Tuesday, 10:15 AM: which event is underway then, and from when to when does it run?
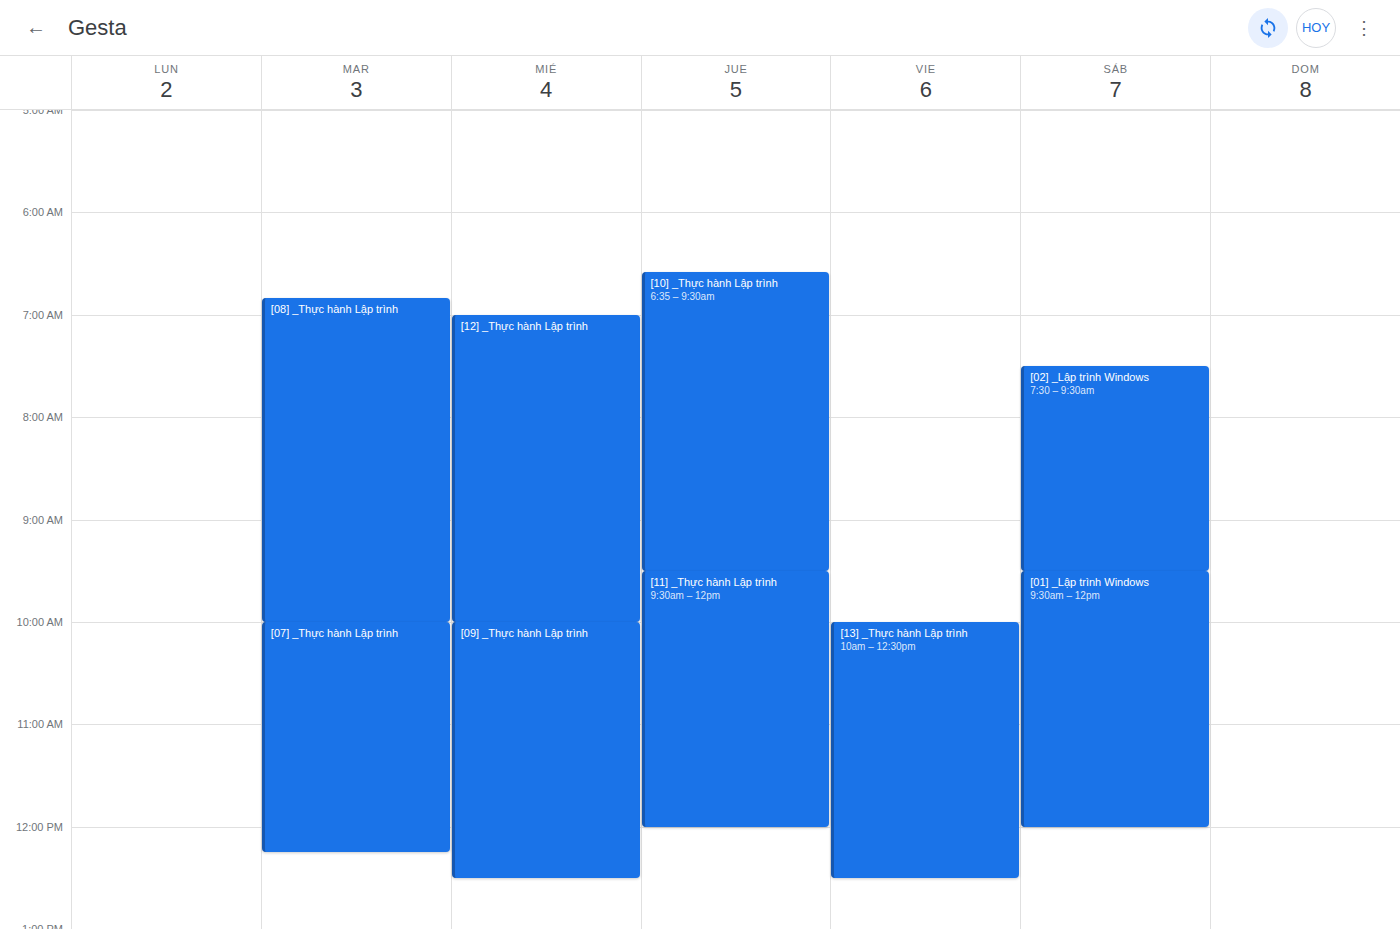
"[07] _Thực hành Lập trình", 10:00 AM to 12:15 PM